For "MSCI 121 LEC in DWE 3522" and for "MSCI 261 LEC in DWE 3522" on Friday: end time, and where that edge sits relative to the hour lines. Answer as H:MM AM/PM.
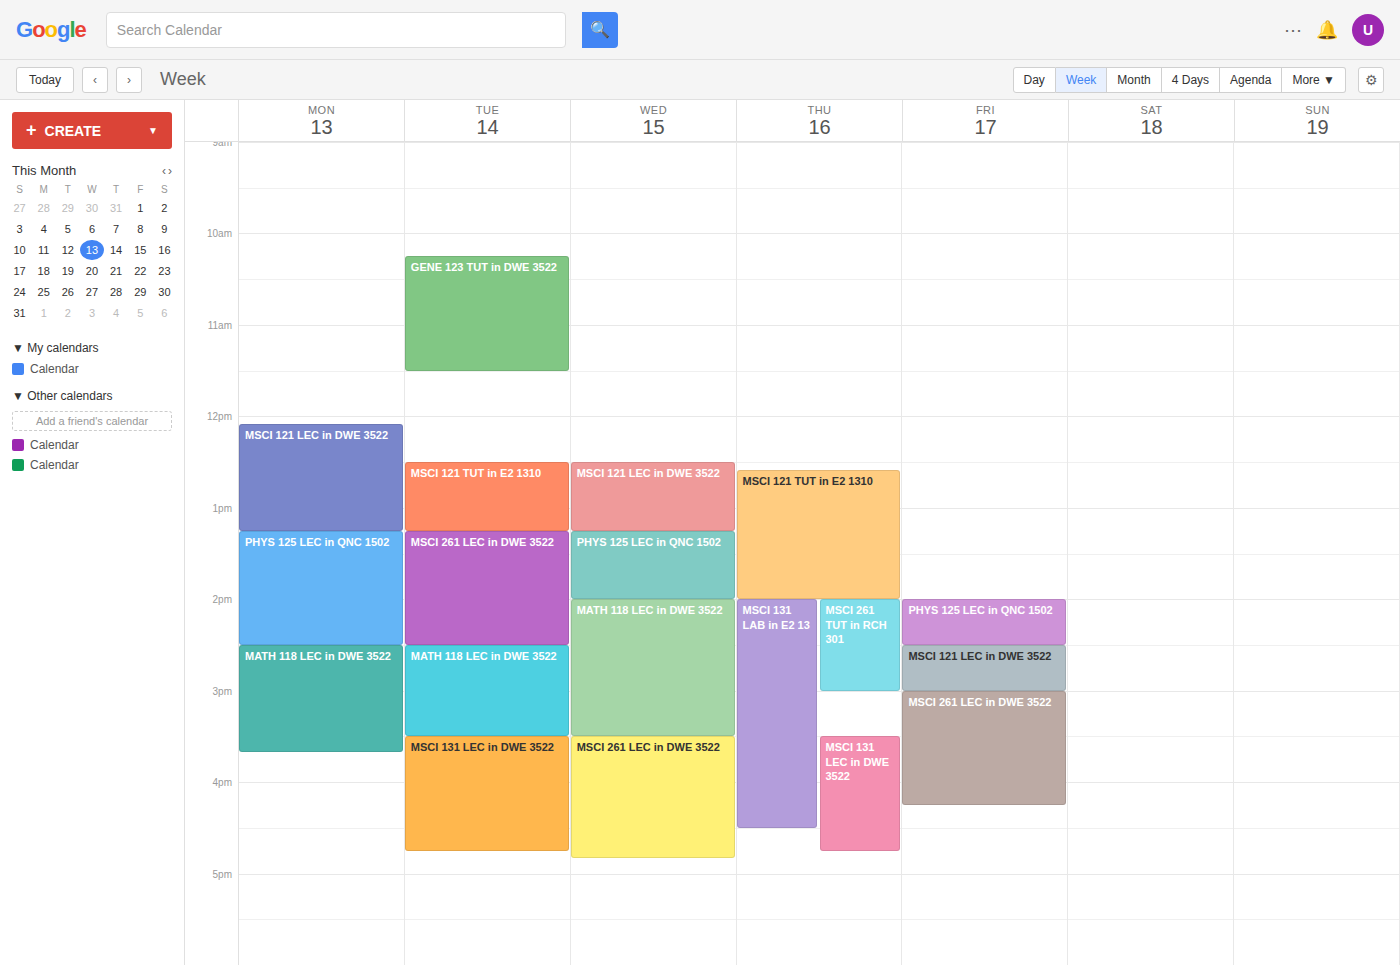
"MSCI 121 LEC in DWE 3522": 3:00 PM, exactly on the 3 PM line. "MSCI 261 LEC in DWE 3522": 4:15 PM, neither: a quarter of the way from the 4 PM line to the 5 PM line.